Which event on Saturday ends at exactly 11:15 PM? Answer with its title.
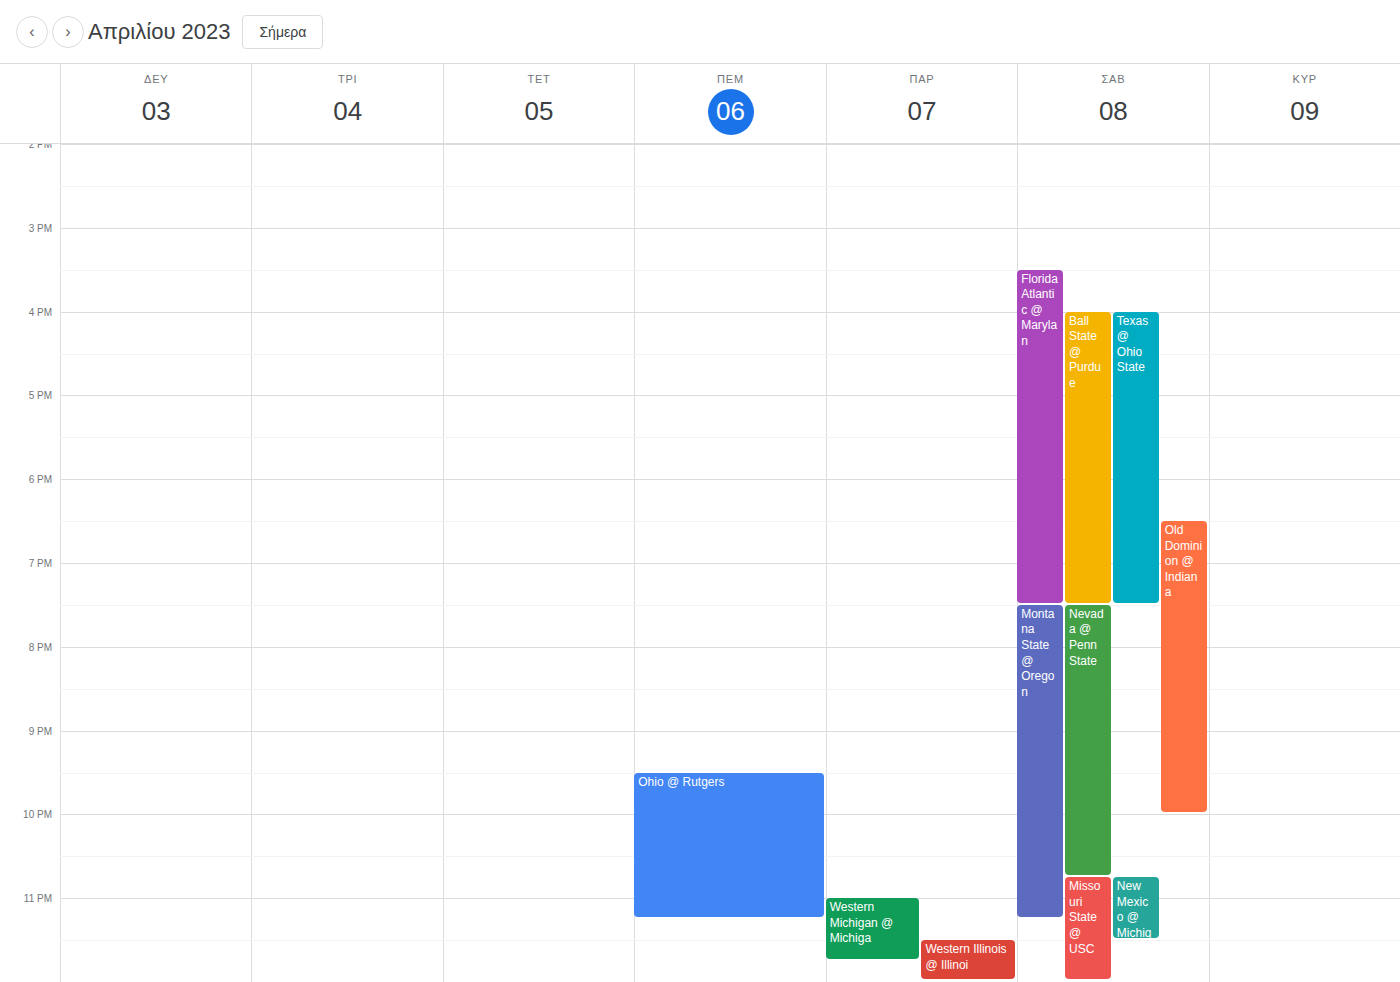
"Montana State @ Oregon"